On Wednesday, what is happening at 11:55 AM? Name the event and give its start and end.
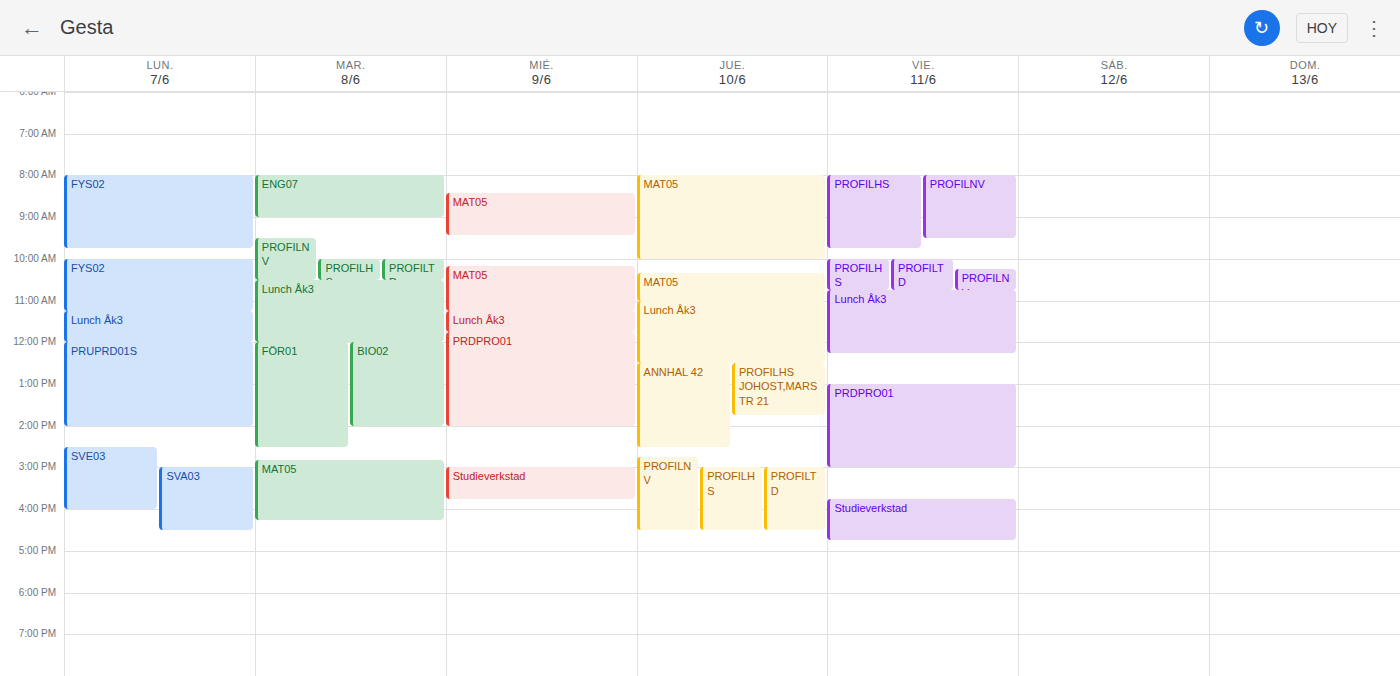
"PRDPRO01", 11:45 AM to 2:00 PM